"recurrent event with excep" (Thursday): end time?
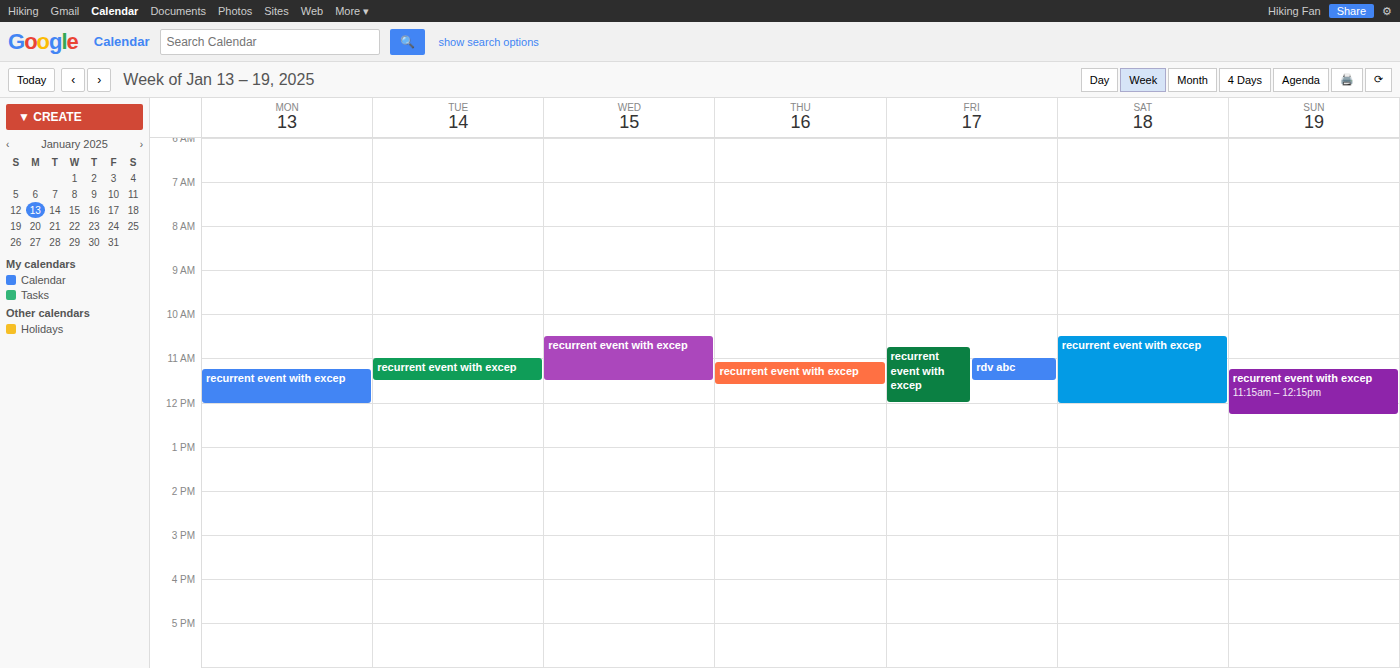
11:35 AM